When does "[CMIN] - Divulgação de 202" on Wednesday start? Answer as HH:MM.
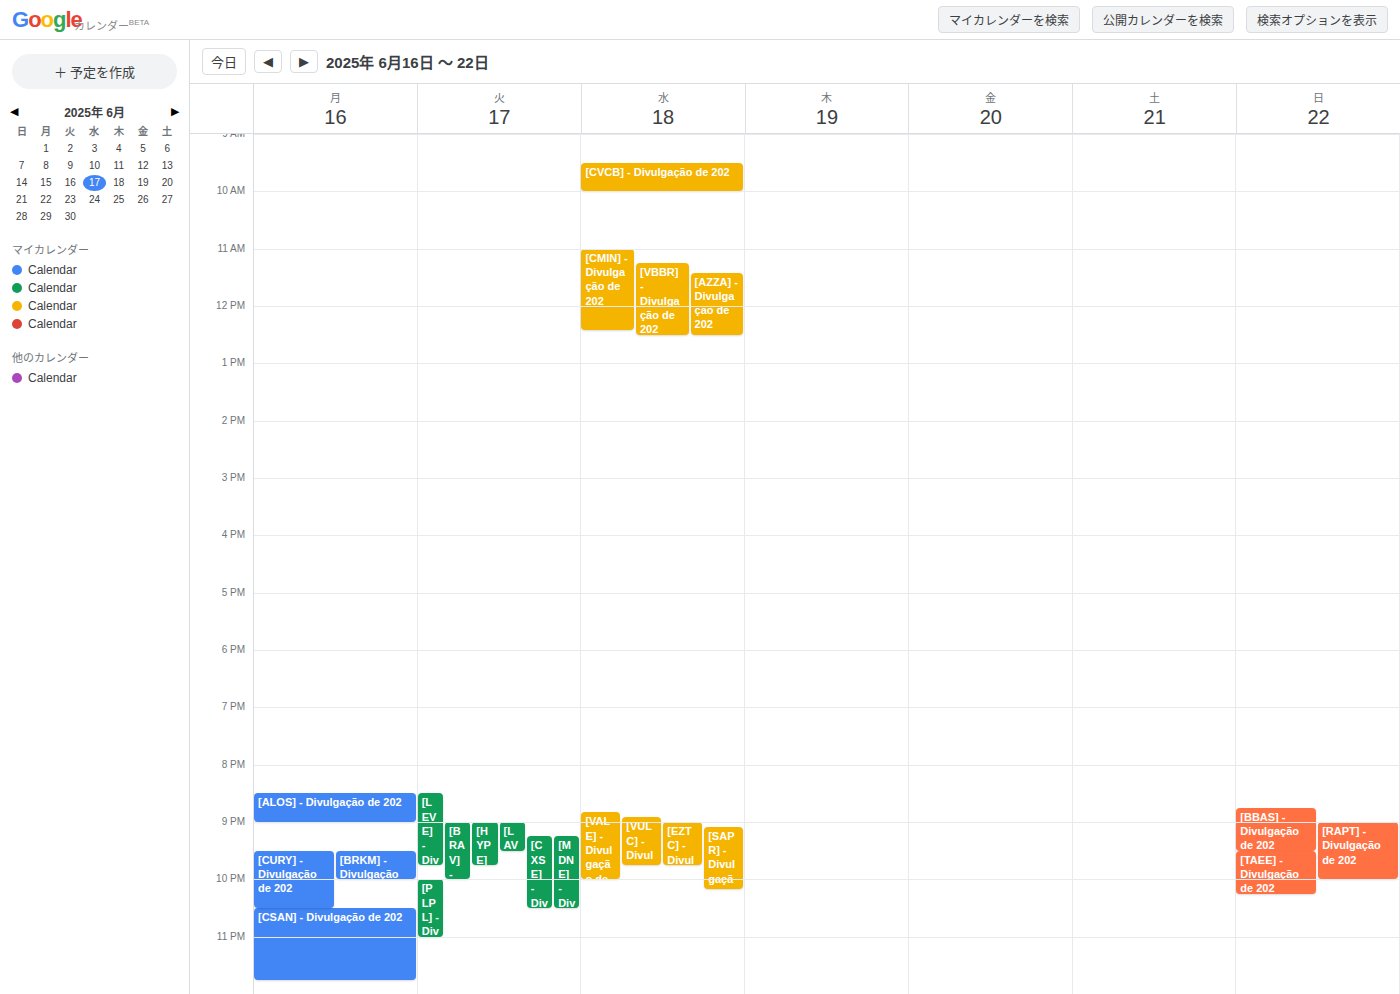
11:00